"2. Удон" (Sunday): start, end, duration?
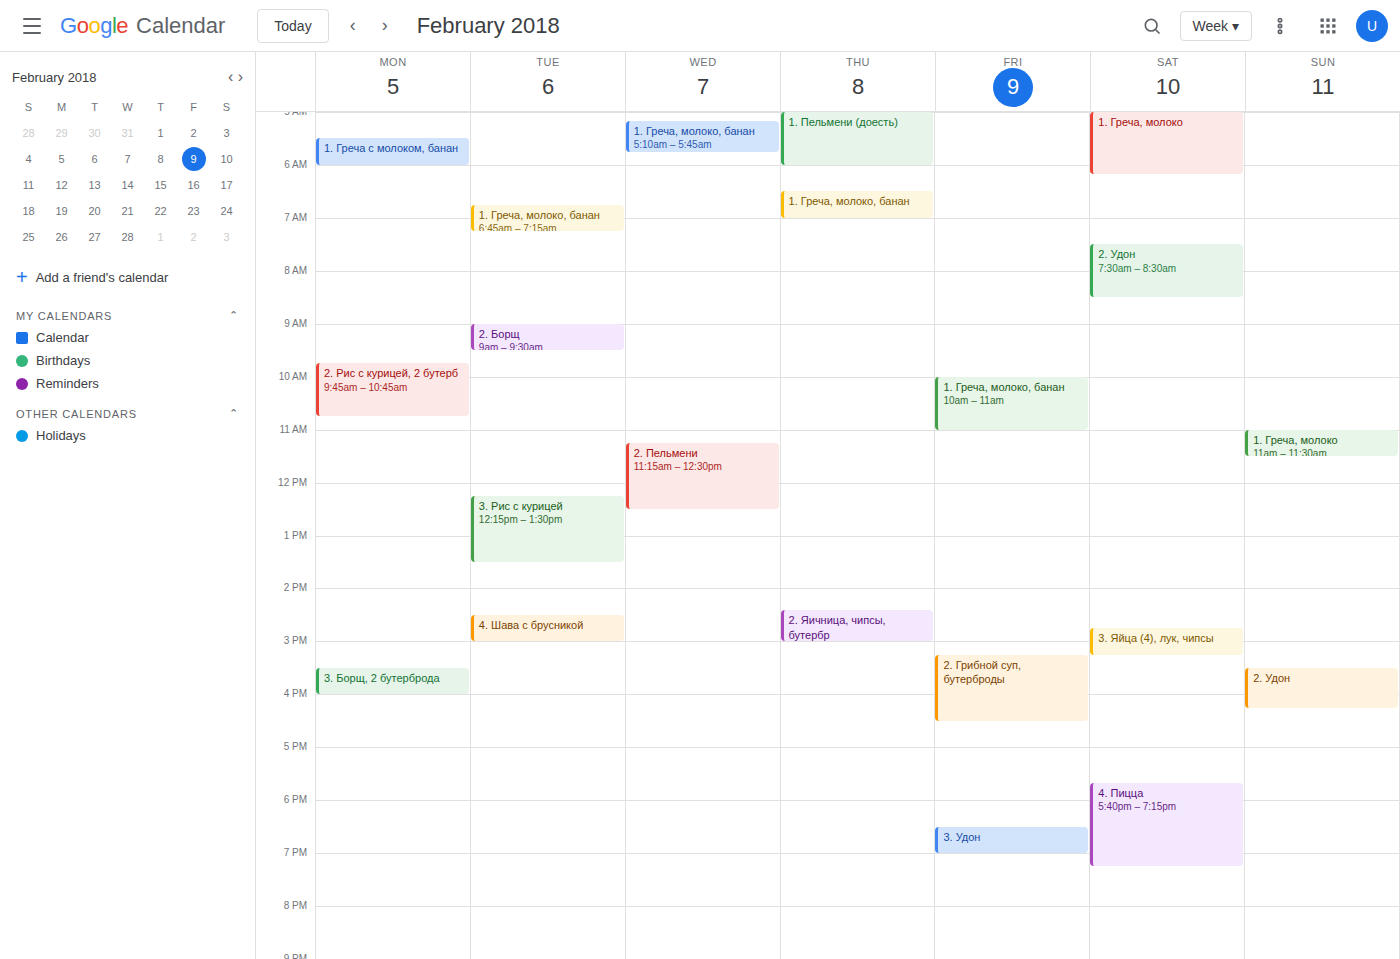
15:30 to 16:15, 45 minutes